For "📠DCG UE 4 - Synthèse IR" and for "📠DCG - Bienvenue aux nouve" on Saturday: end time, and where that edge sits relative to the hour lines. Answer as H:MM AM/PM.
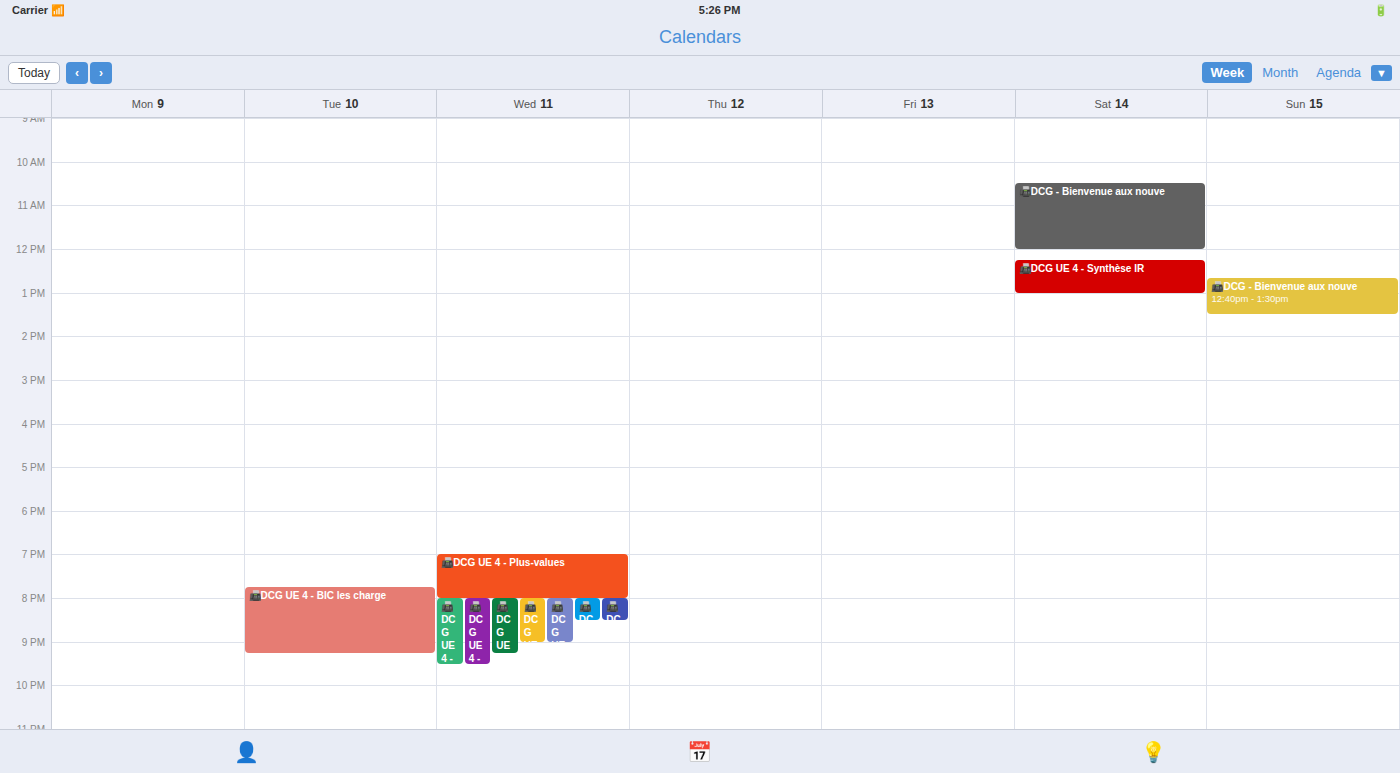
"📠DCG UE 4 - Synthèse IR": 1:00 PM, exactly on the 1 PM line. "📠DCG - Bienvenue aux nouve": 12:00 PM, exactly on the 12 PM line.